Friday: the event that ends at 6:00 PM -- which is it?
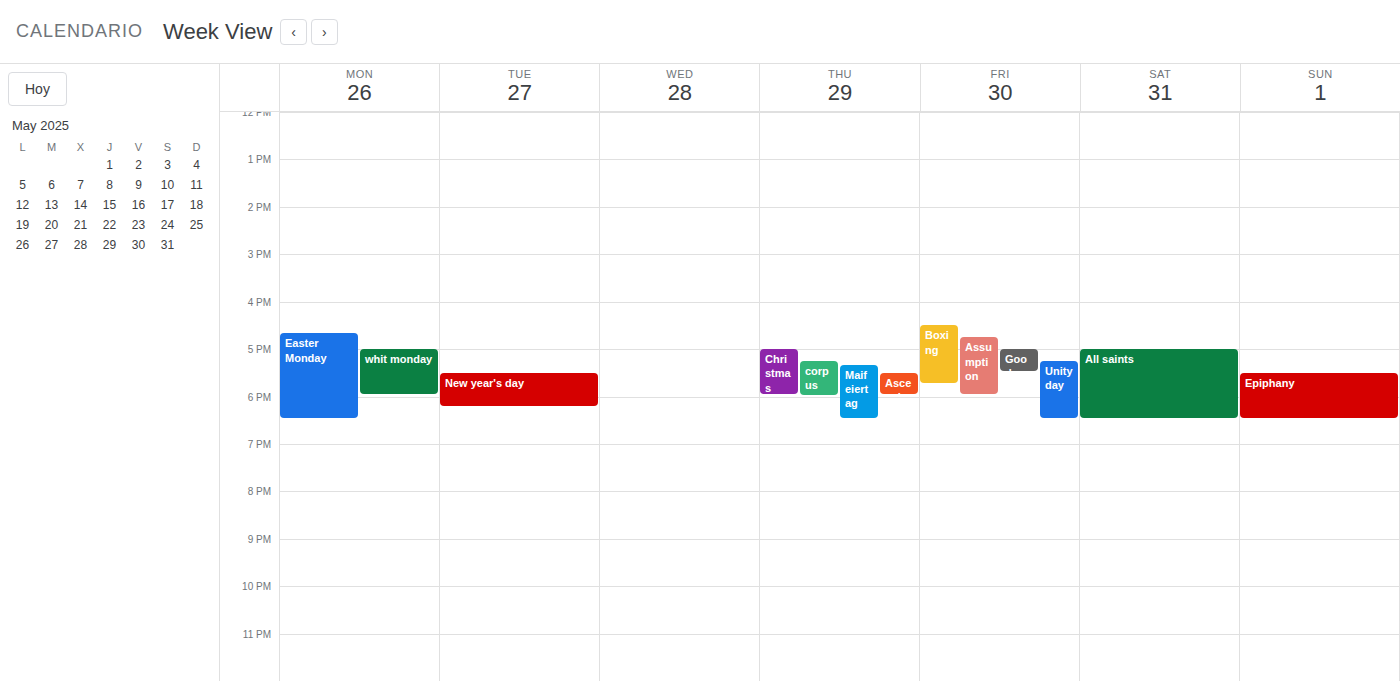
"Assumption"